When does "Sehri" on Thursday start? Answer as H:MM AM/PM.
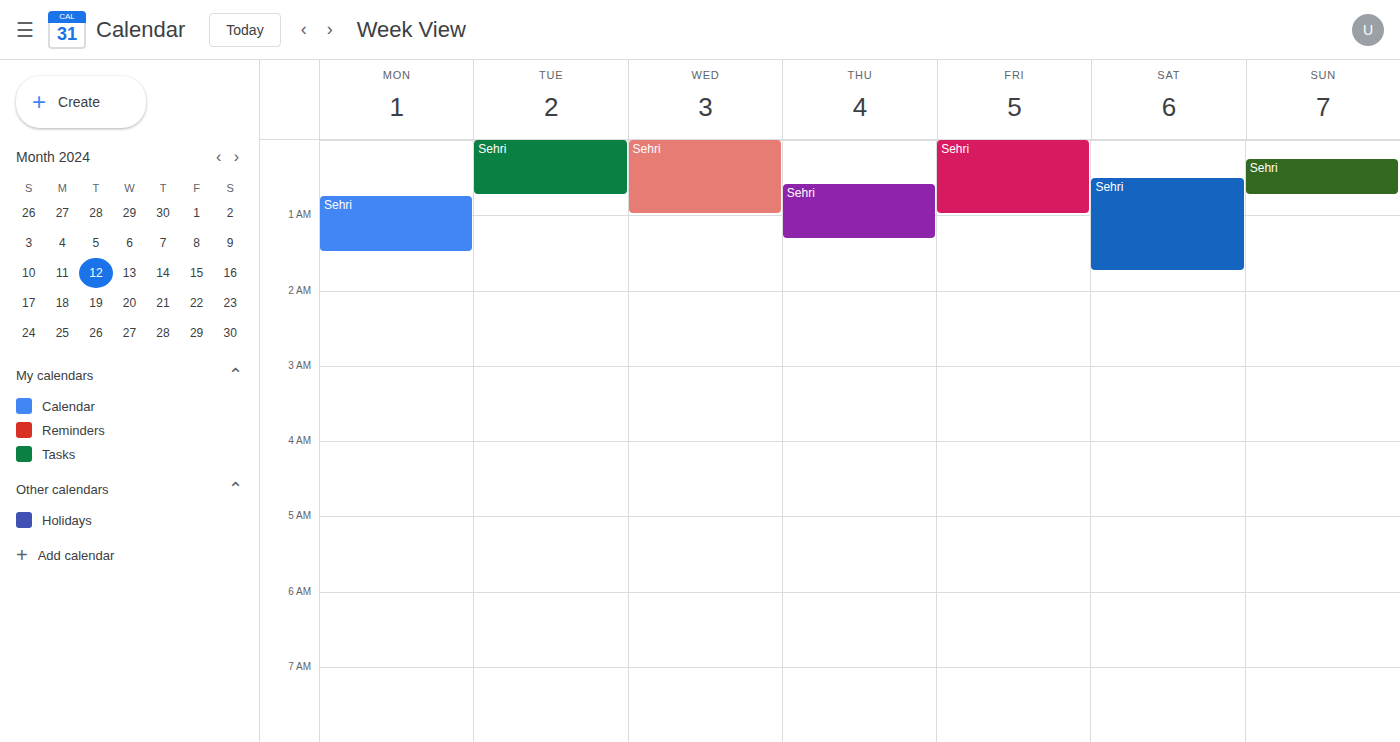
12:35 AM